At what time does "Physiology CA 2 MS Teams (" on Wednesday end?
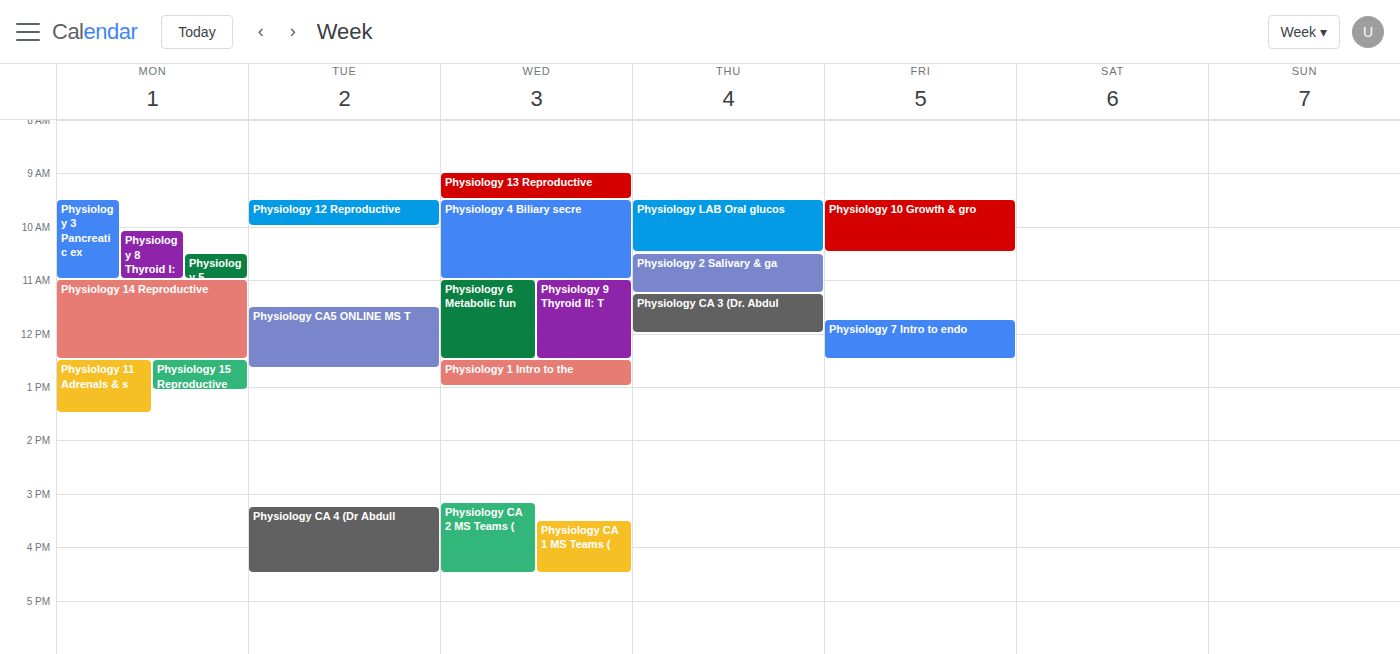
4:30 PM